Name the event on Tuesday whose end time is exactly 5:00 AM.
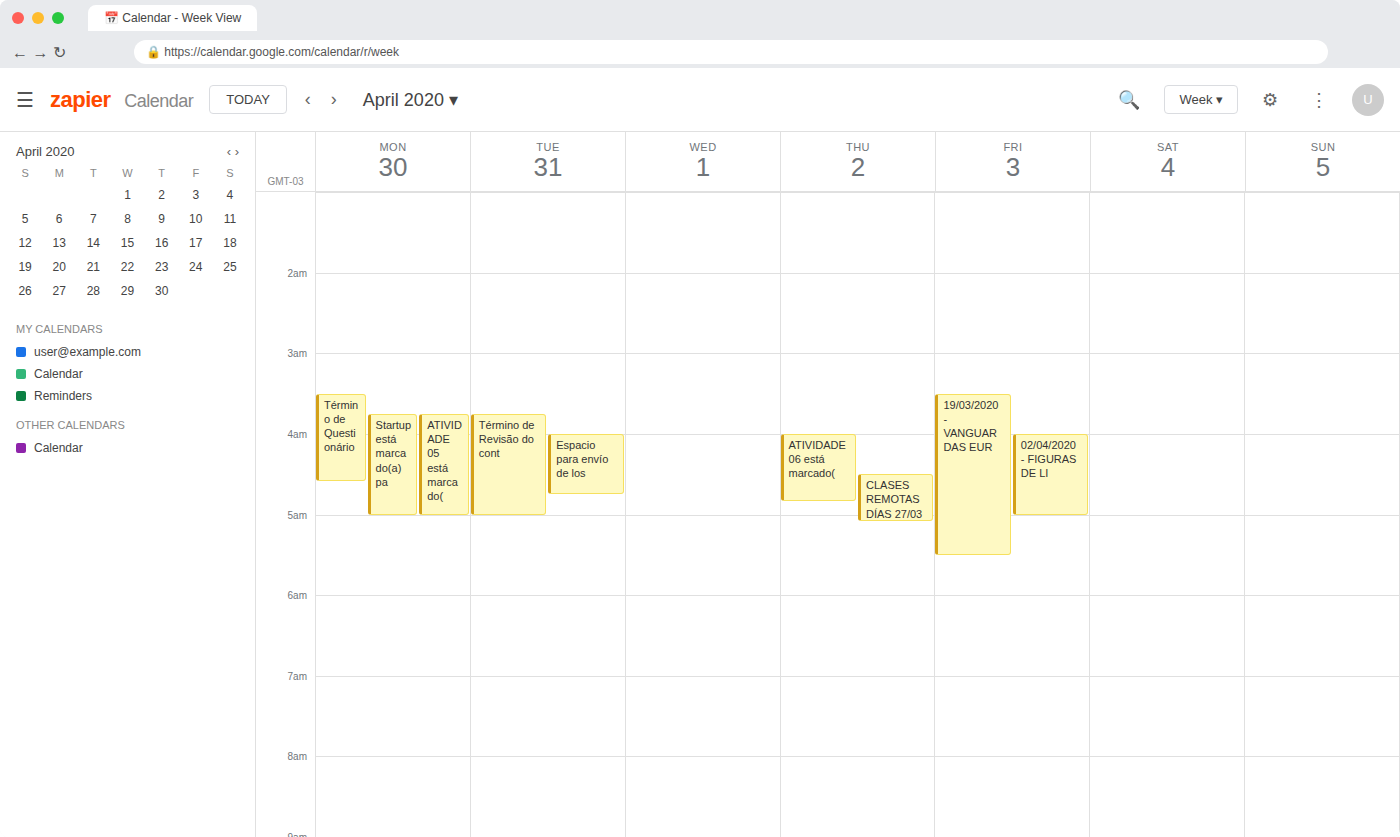
"Término de Revisão do cont"